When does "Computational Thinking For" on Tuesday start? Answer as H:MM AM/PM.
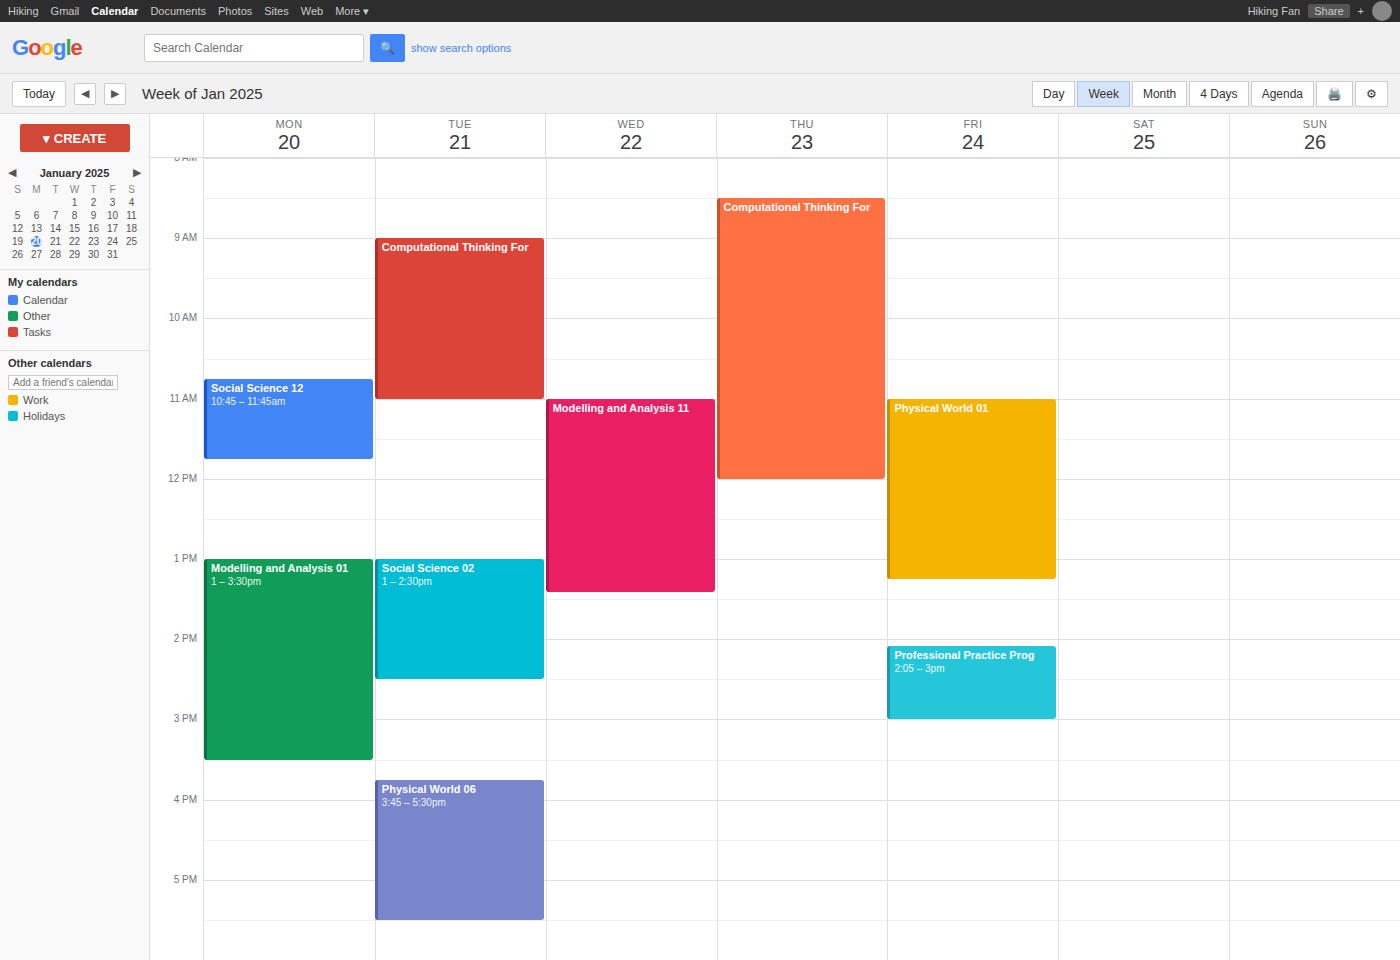
9:00 AM